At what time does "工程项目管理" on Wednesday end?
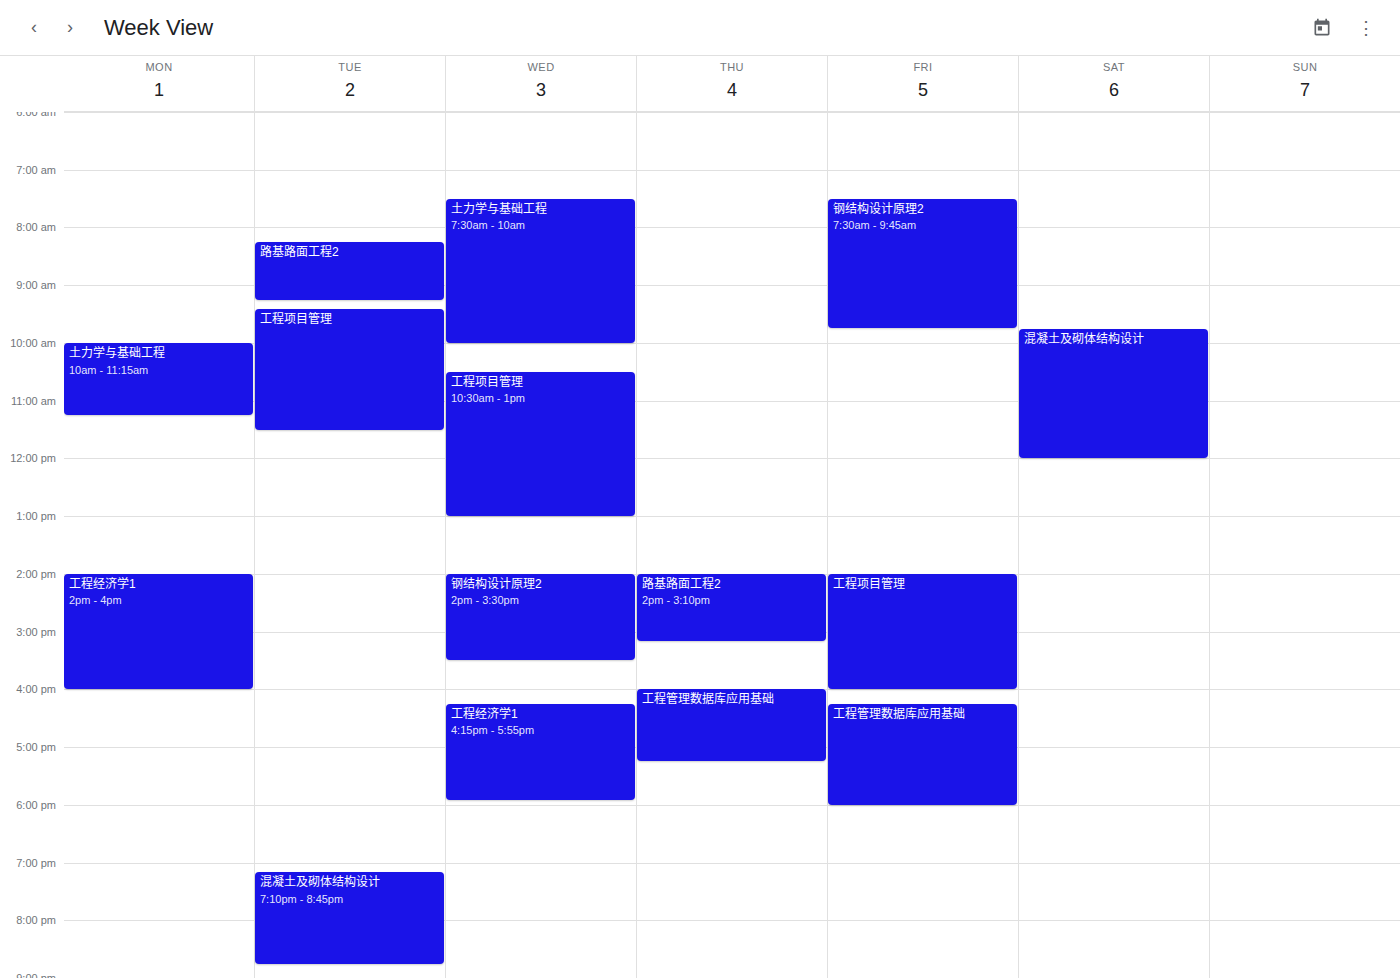
1:00 PM